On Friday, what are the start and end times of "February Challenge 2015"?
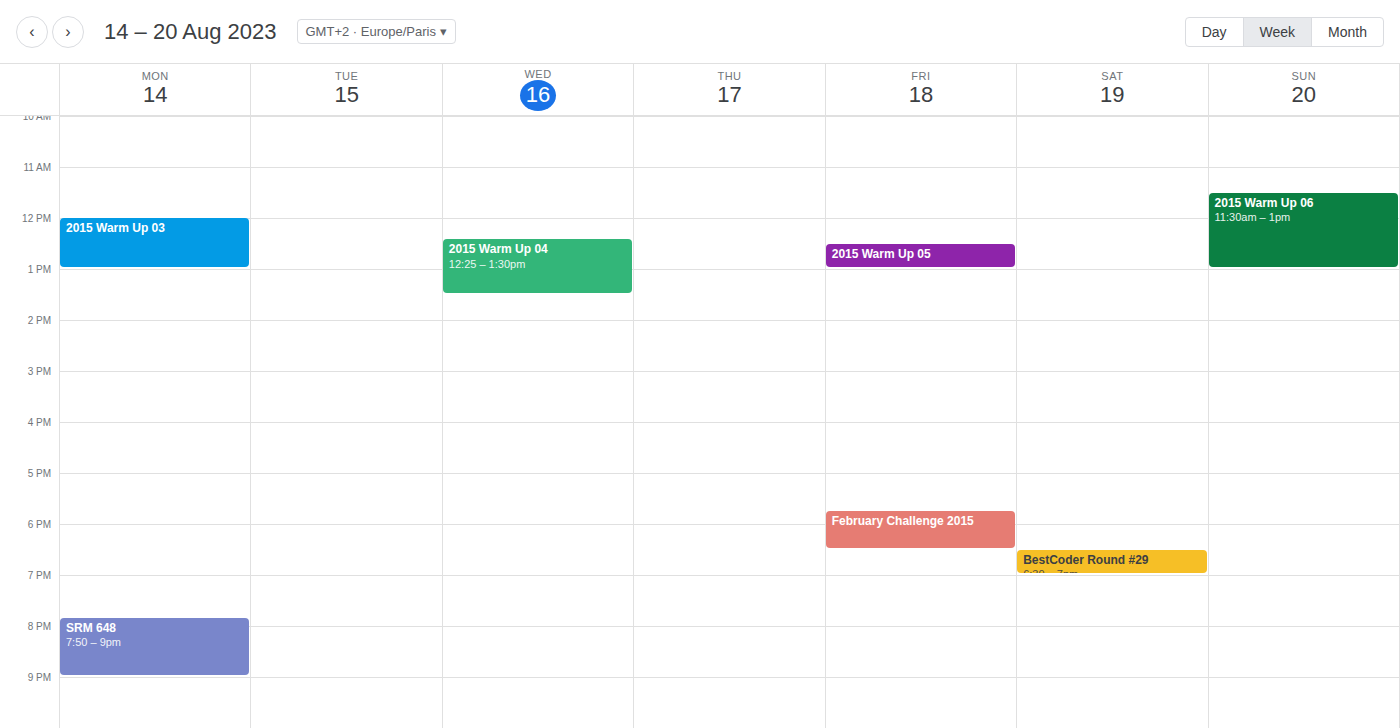
5:45 PM to 6:30 PM